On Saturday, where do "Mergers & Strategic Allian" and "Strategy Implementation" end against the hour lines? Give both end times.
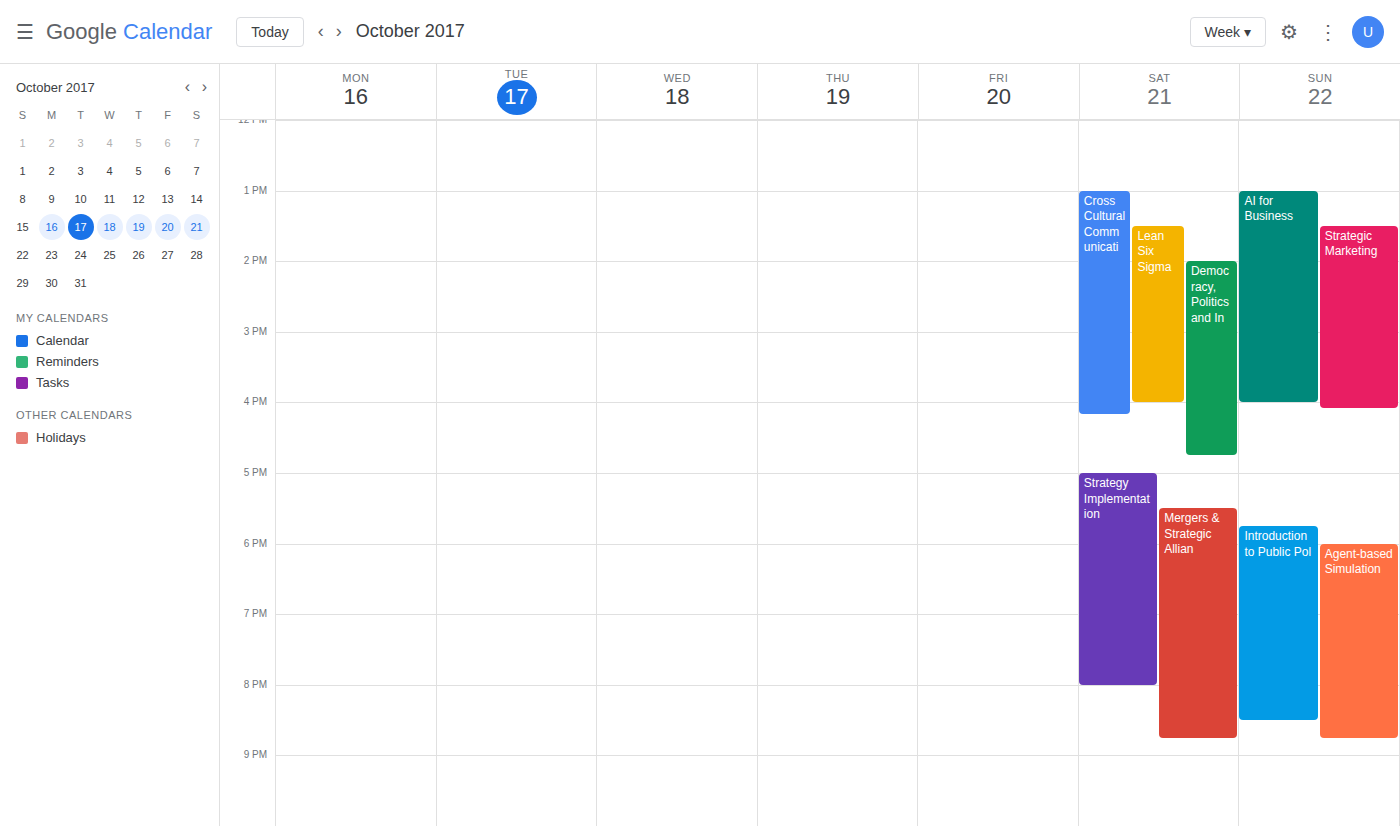
"Mergers & Strategic Allian": 8:45 PM, neither: three quarters of the way from the 8 PM line to the 9 PM line. "Strategy Implementation": 8:00 PM, exactly on the 8 PM line.